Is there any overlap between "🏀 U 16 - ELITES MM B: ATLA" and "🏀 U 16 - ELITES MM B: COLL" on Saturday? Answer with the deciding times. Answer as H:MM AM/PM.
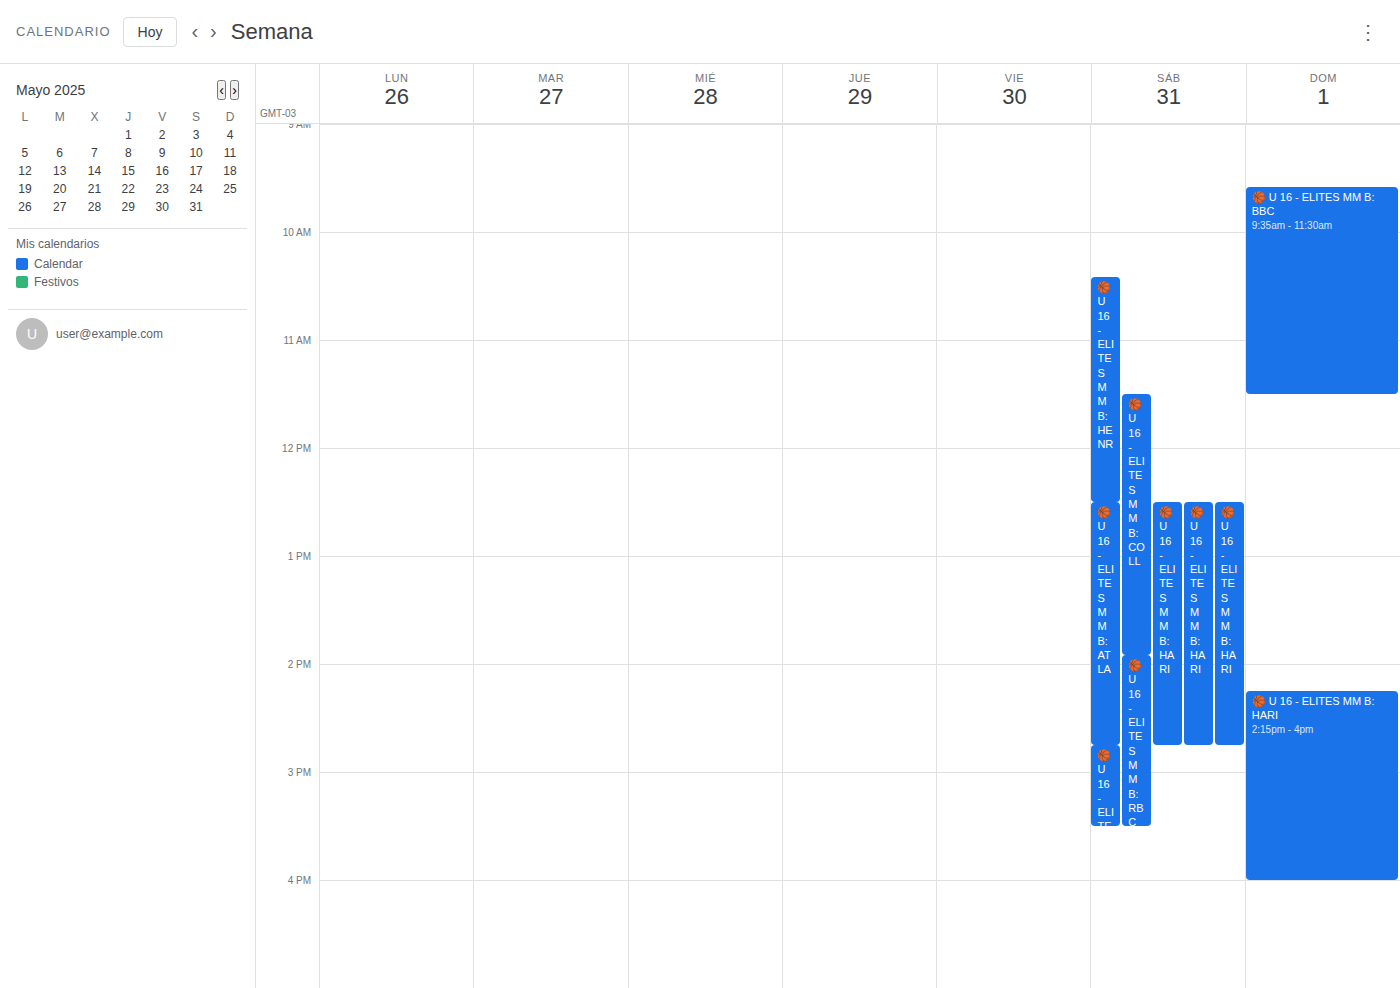
"🏀 U 16 - ELITES MM B: ATLA" starts at 12:30 PM, before "🏀 U 16 - ELITES MM B: COLL" ends at 1:55 PM -- they overlap.